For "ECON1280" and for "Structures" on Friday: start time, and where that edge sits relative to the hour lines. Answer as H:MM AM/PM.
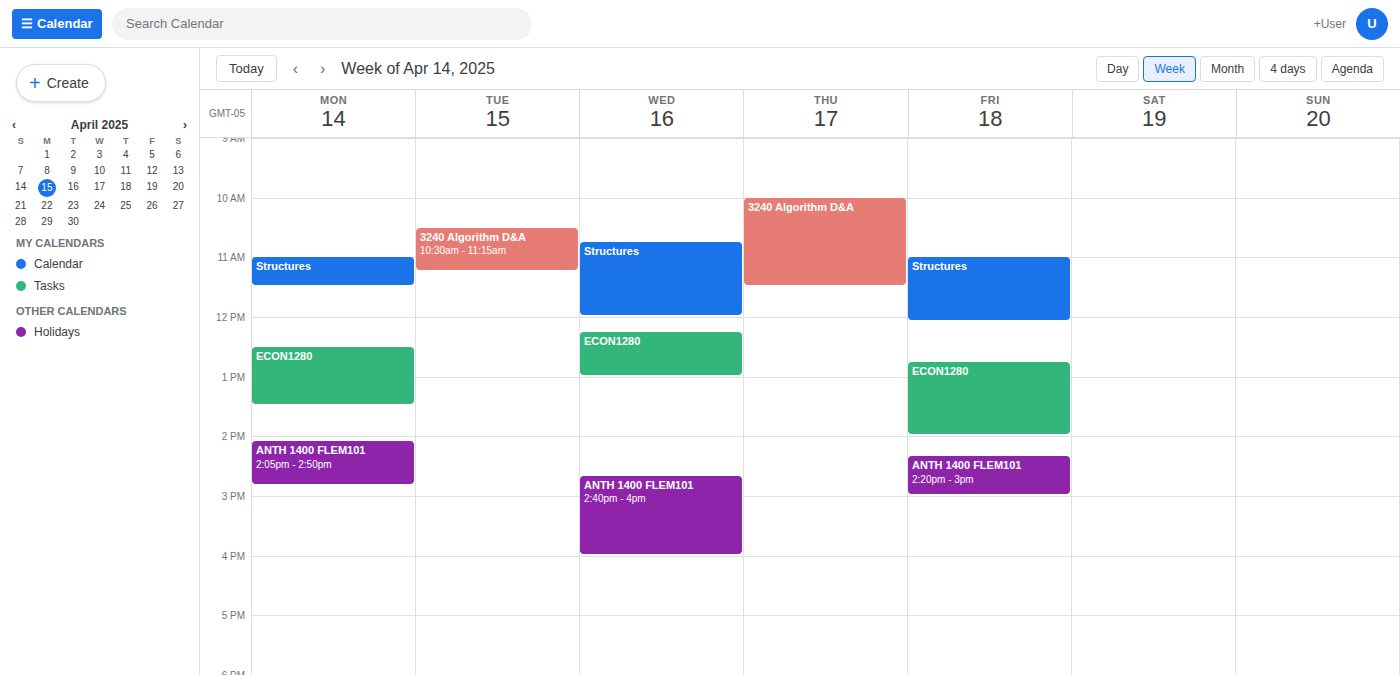
"ECON1280": 12:45 PM, neither: three quarters of the way from the 12 PM line to the 1 PM line. "Structures": 11:00 AM, exactly on the 11 AM line.